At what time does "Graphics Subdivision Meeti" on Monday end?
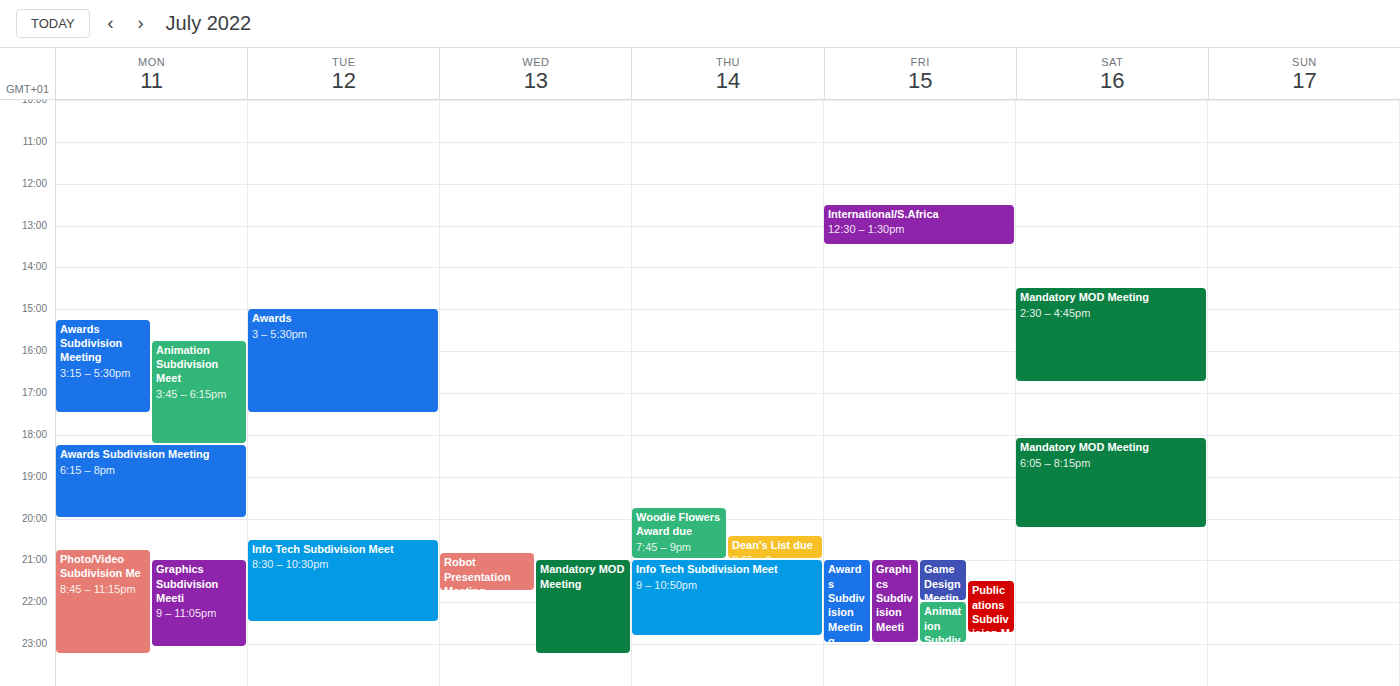
11:05 PM